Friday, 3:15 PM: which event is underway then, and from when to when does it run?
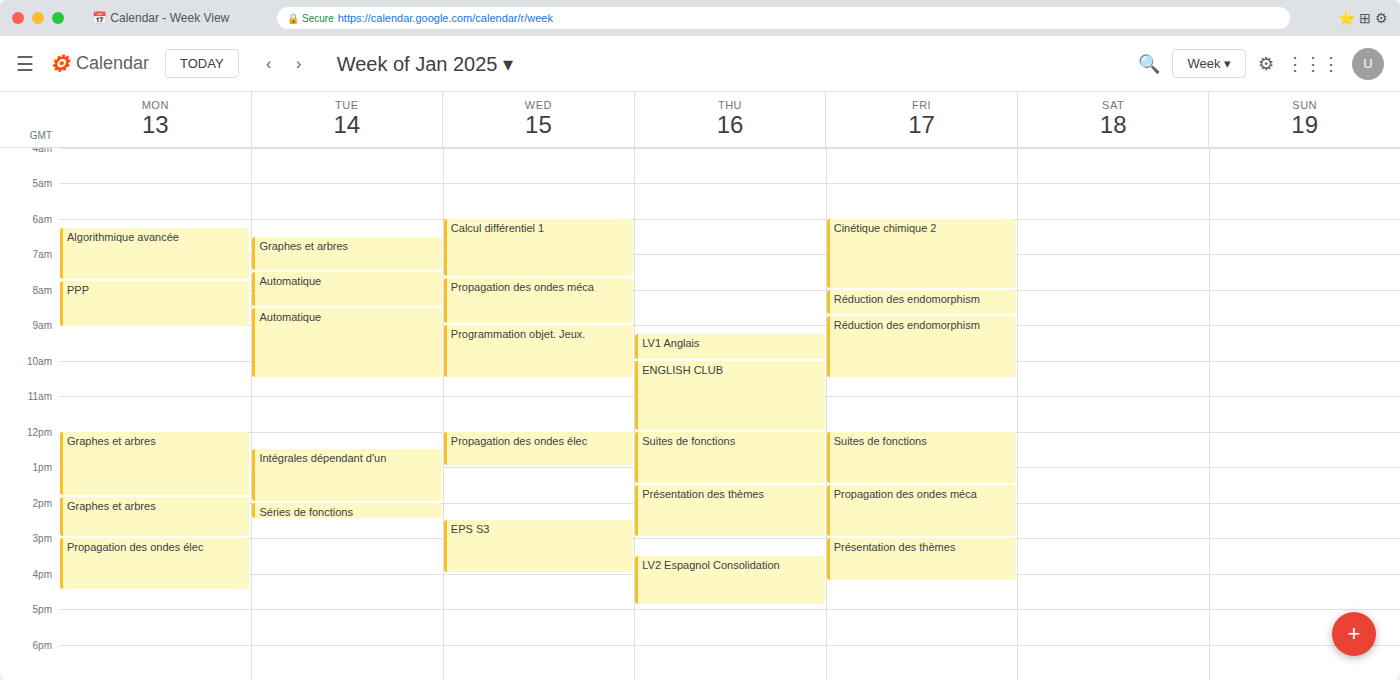
"Présentation des thèmes", 3:00 PM to 4:15 PM